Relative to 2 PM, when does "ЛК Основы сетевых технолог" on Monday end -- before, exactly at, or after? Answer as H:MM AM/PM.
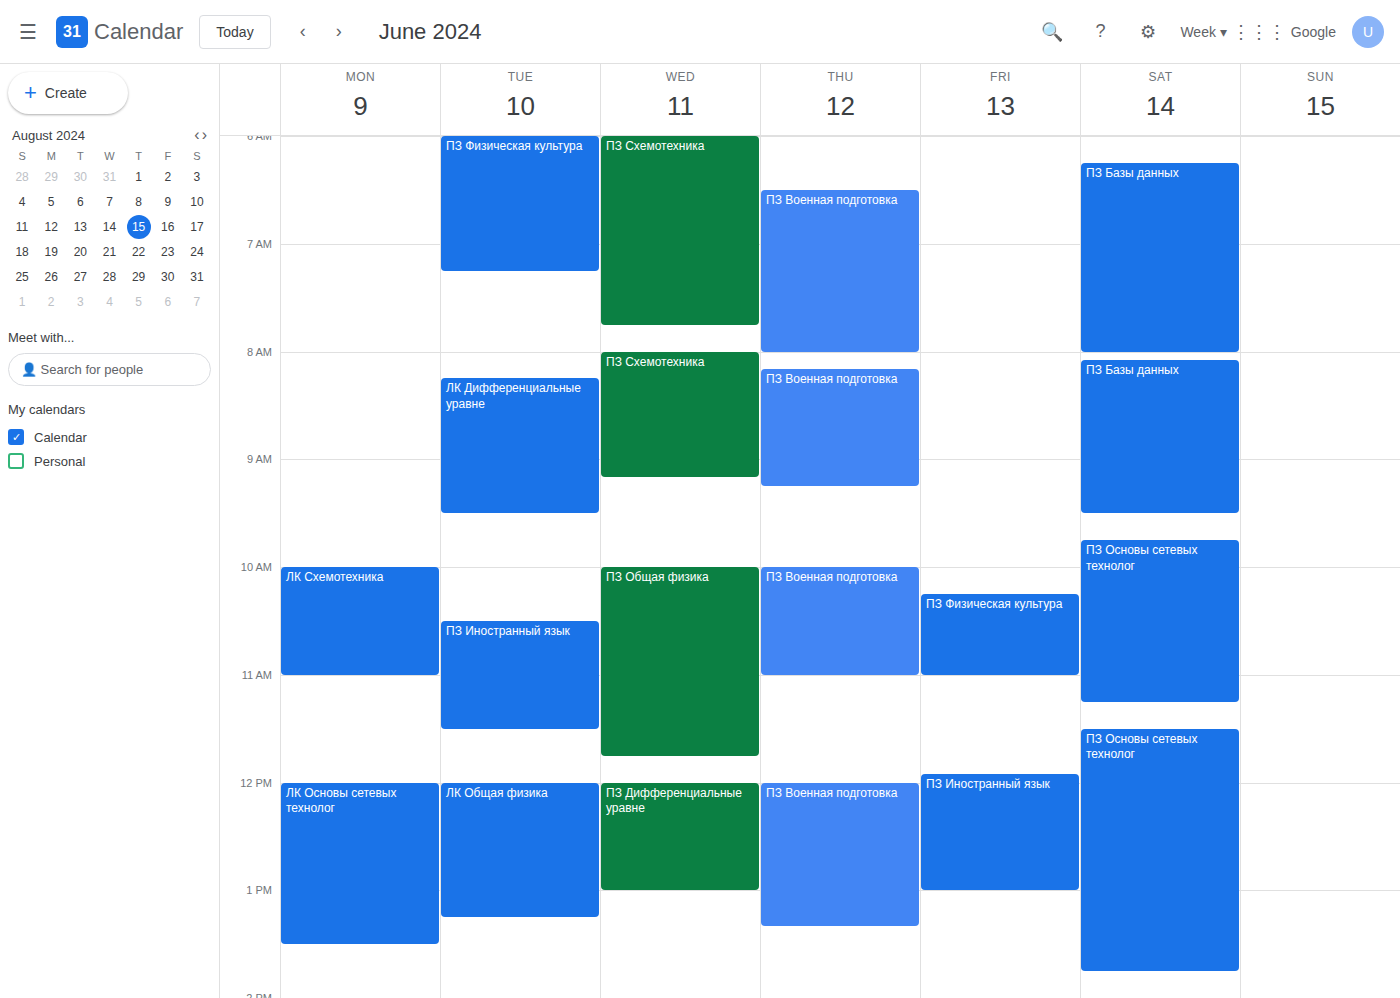
1:30 PM -- before 2 PM, 30 minutes above the 2 PM line.